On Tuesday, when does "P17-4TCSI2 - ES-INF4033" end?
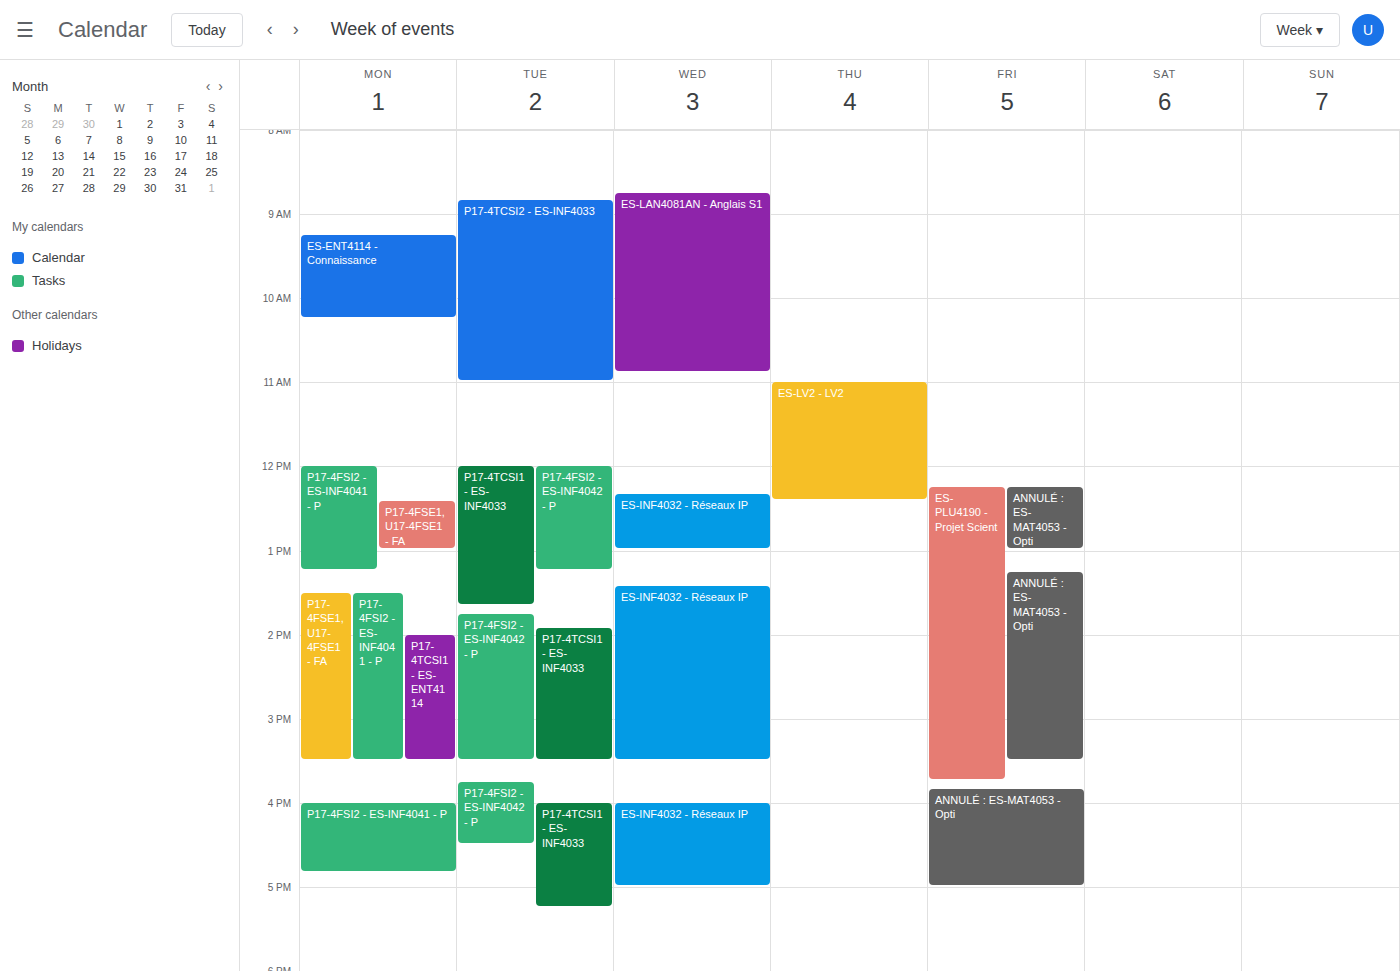
11:00